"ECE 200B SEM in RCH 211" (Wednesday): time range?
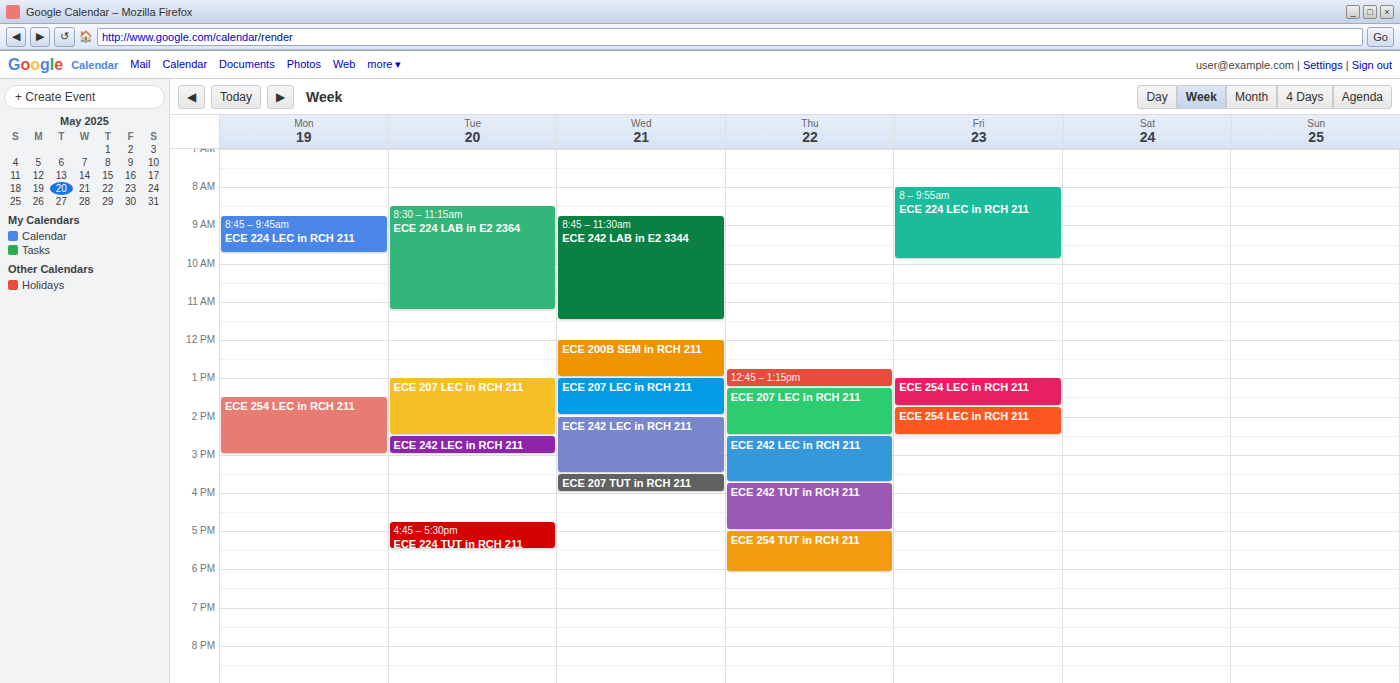
12:00 PM to 1:00 PM